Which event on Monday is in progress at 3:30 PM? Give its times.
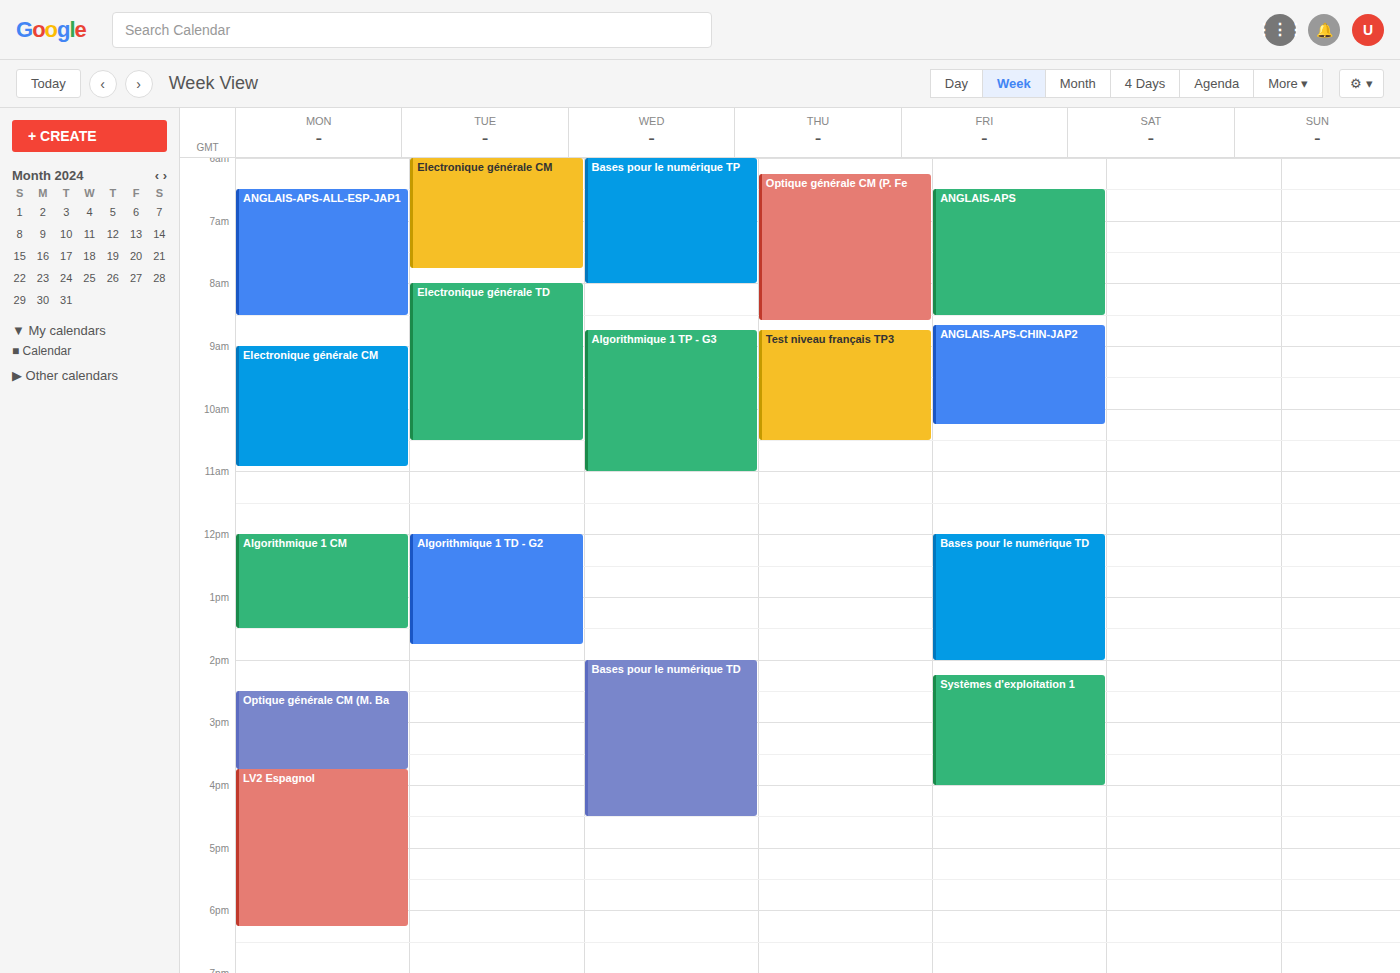
"Optique générale CM (M. Ba", 2:30 PM to 3:45 PM